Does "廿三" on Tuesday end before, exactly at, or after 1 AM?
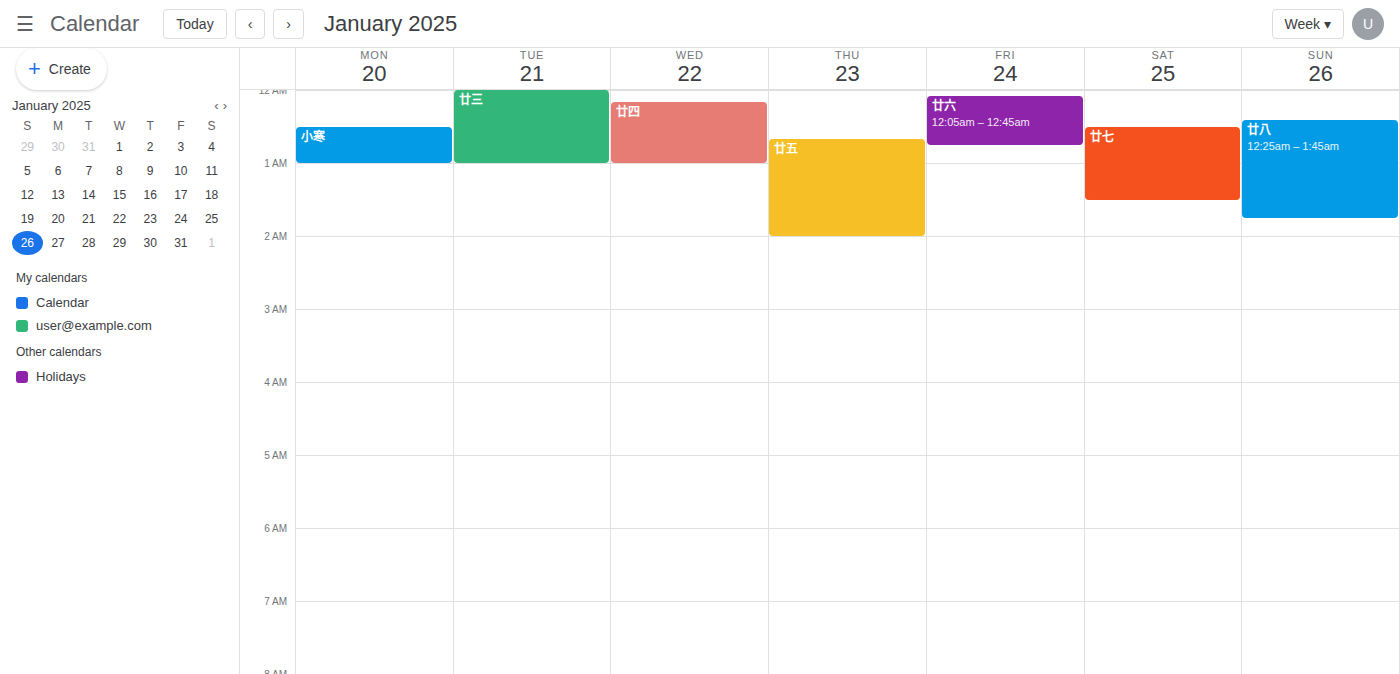
1:00 AM -- exactly at 1 AM, on the 1 AM line.